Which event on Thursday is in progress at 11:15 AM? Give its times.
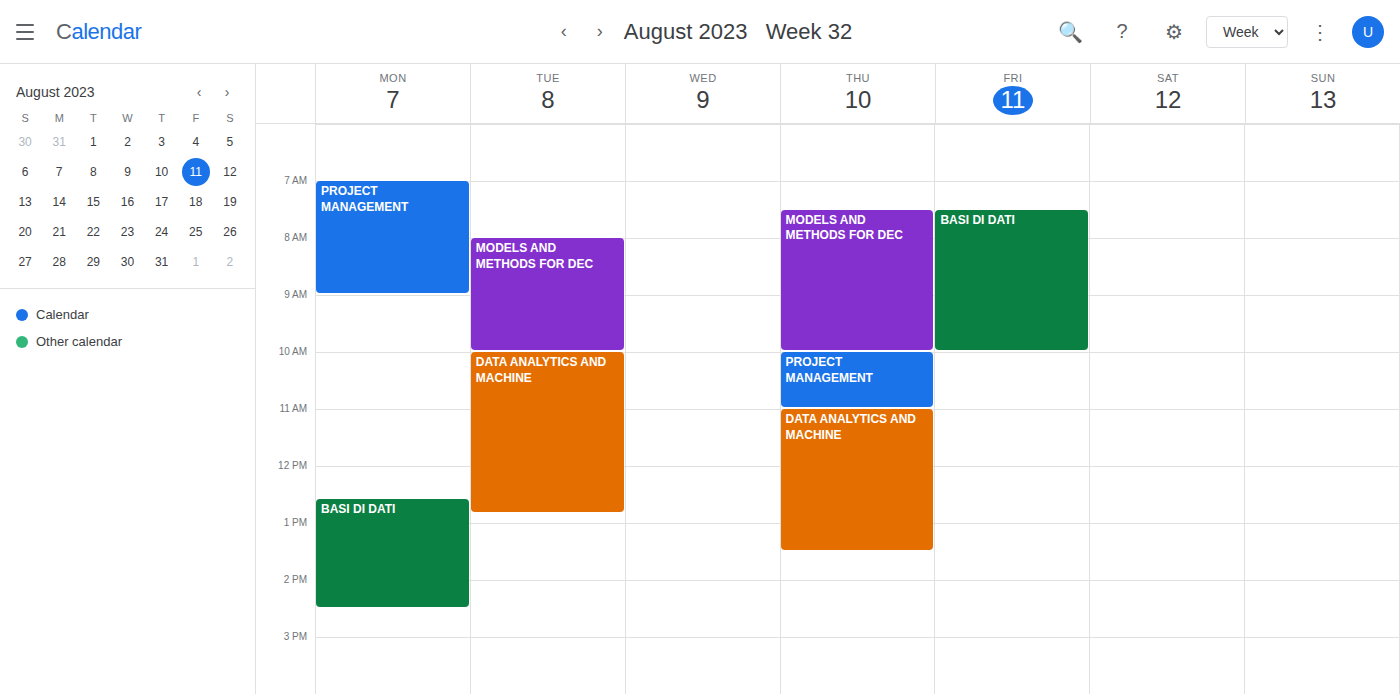
"DATA ANALYTICS AND MACHINE", 11:00 AM to 1:30 PM